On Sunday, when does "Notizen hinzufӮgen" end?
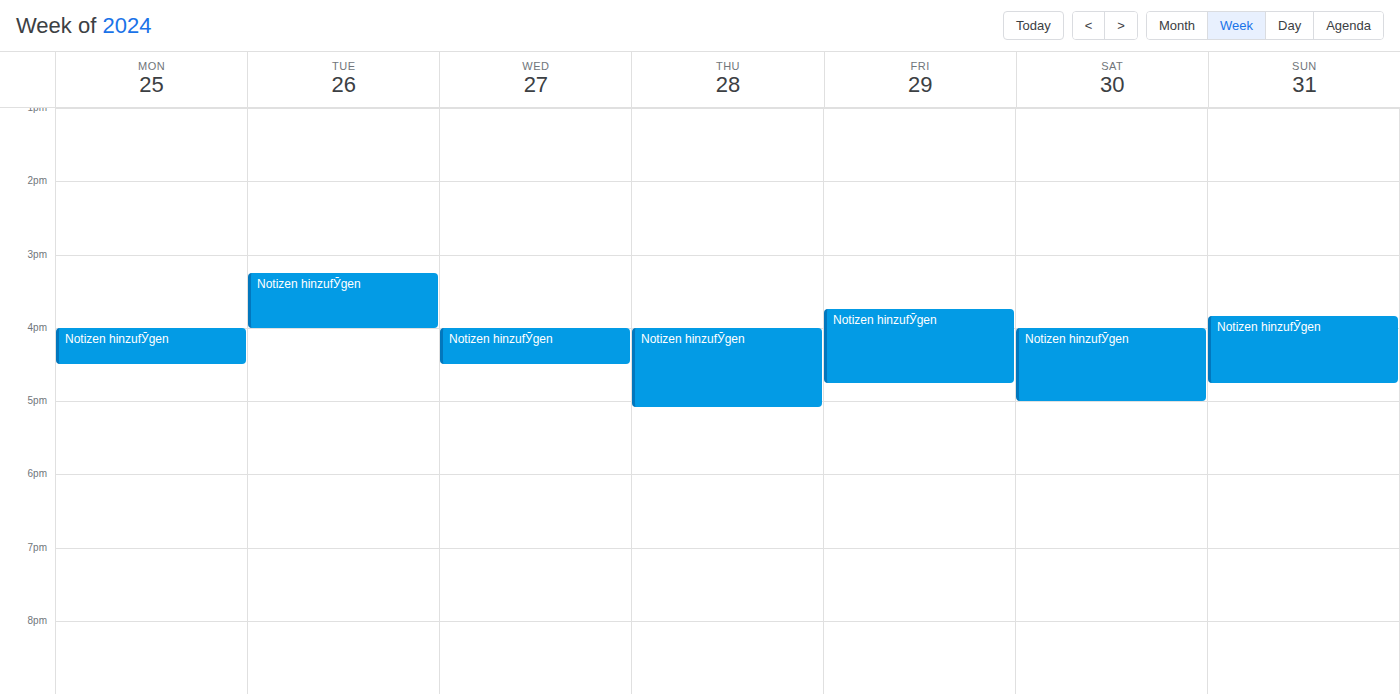
4:45 PM